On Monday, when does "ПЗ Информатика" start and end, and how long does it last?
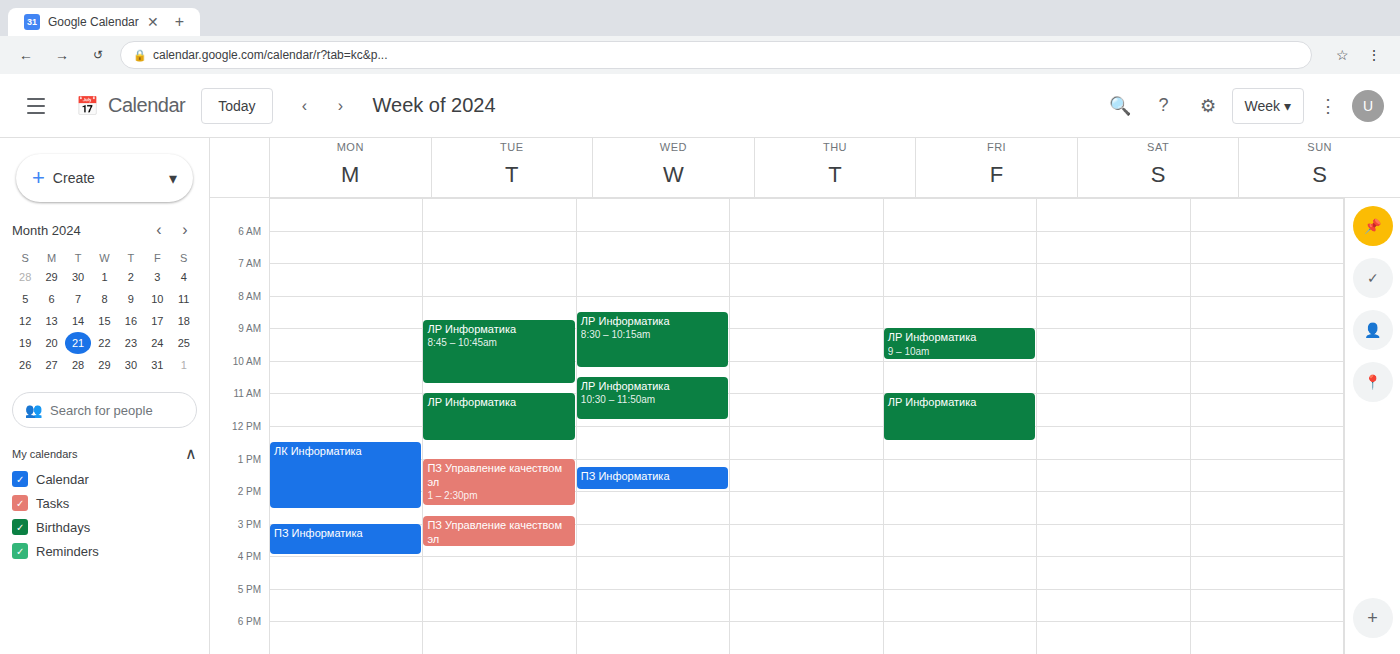
3:00 PM to 4:00 PM, 1 hour